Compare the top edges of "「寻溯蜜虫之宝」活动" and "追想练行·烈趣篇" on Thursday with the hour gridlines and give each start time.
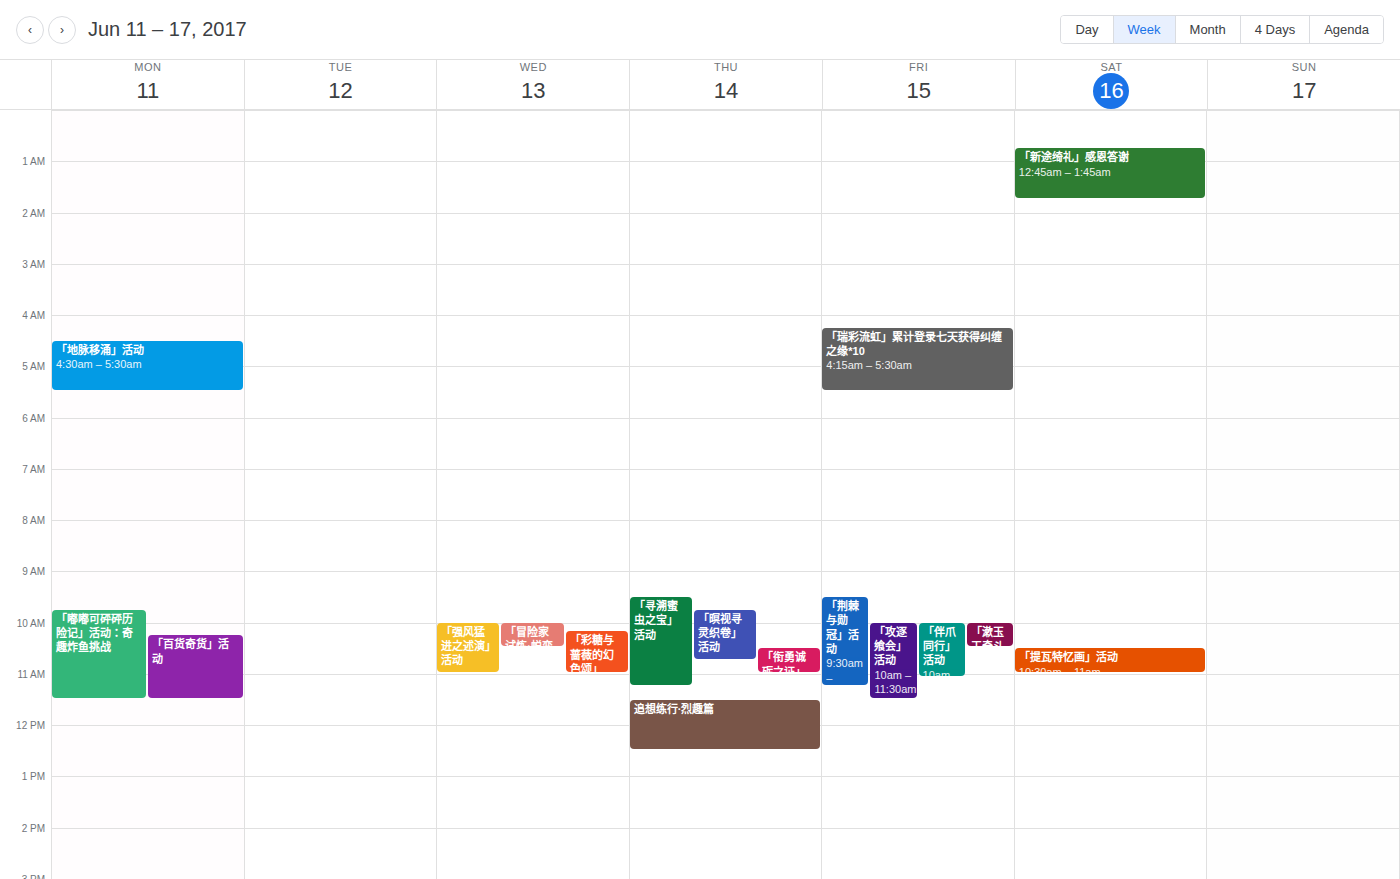
"「寻溯蜜虫之宝」活动": 9:30 AM, halfway between the 9 AM and 10 AM lines. "追想练行·烈趣篇": 11:30 AM, halfway between the 11 AM and 12 PM lines.